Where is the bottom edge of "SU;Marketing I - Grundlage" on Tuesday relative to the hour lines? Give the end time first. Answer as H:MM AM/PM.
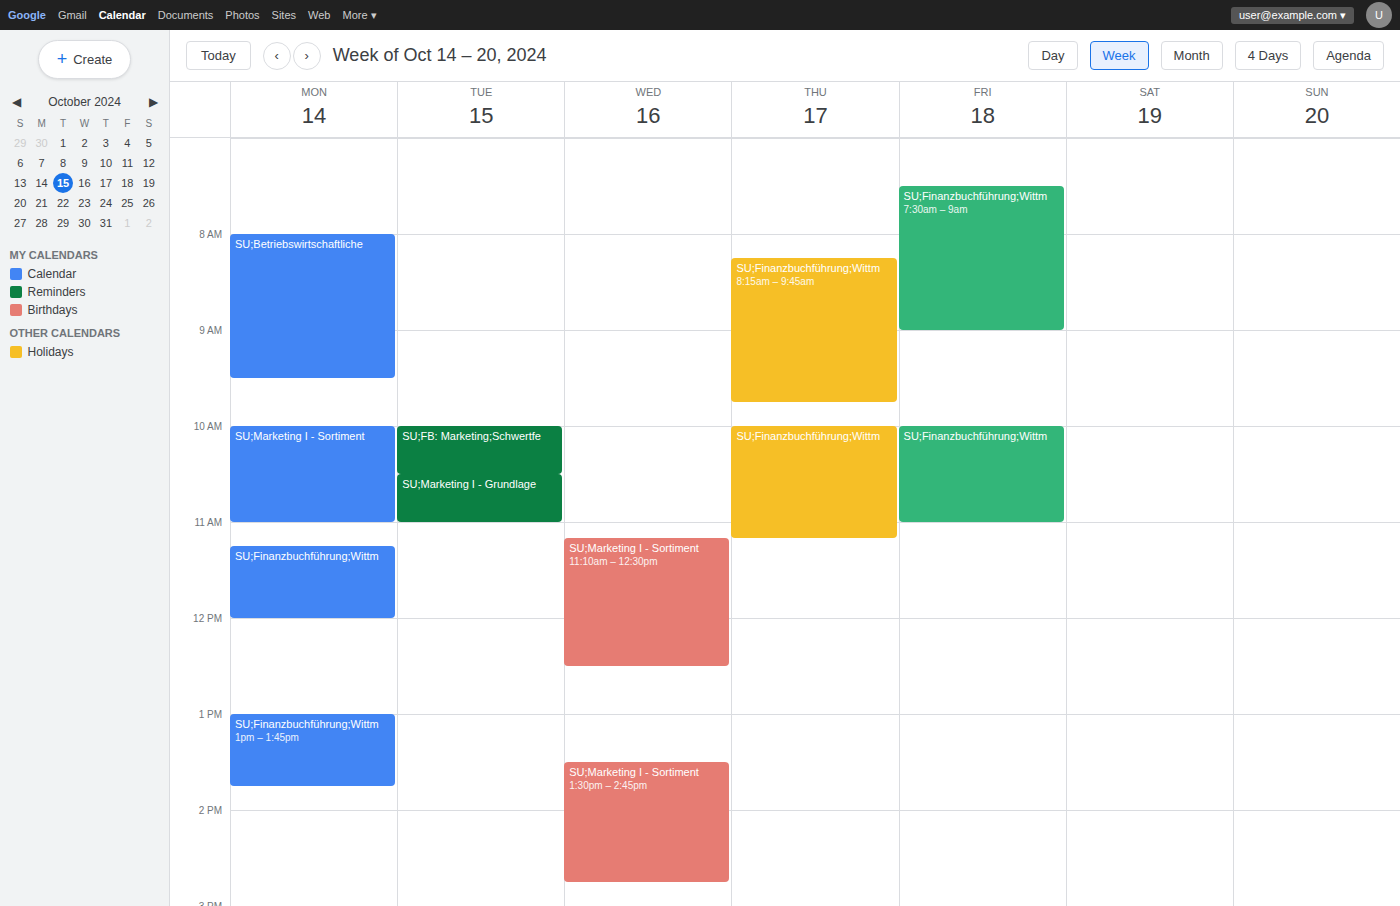
11:00 AM -- exactly on the 11 AM line.